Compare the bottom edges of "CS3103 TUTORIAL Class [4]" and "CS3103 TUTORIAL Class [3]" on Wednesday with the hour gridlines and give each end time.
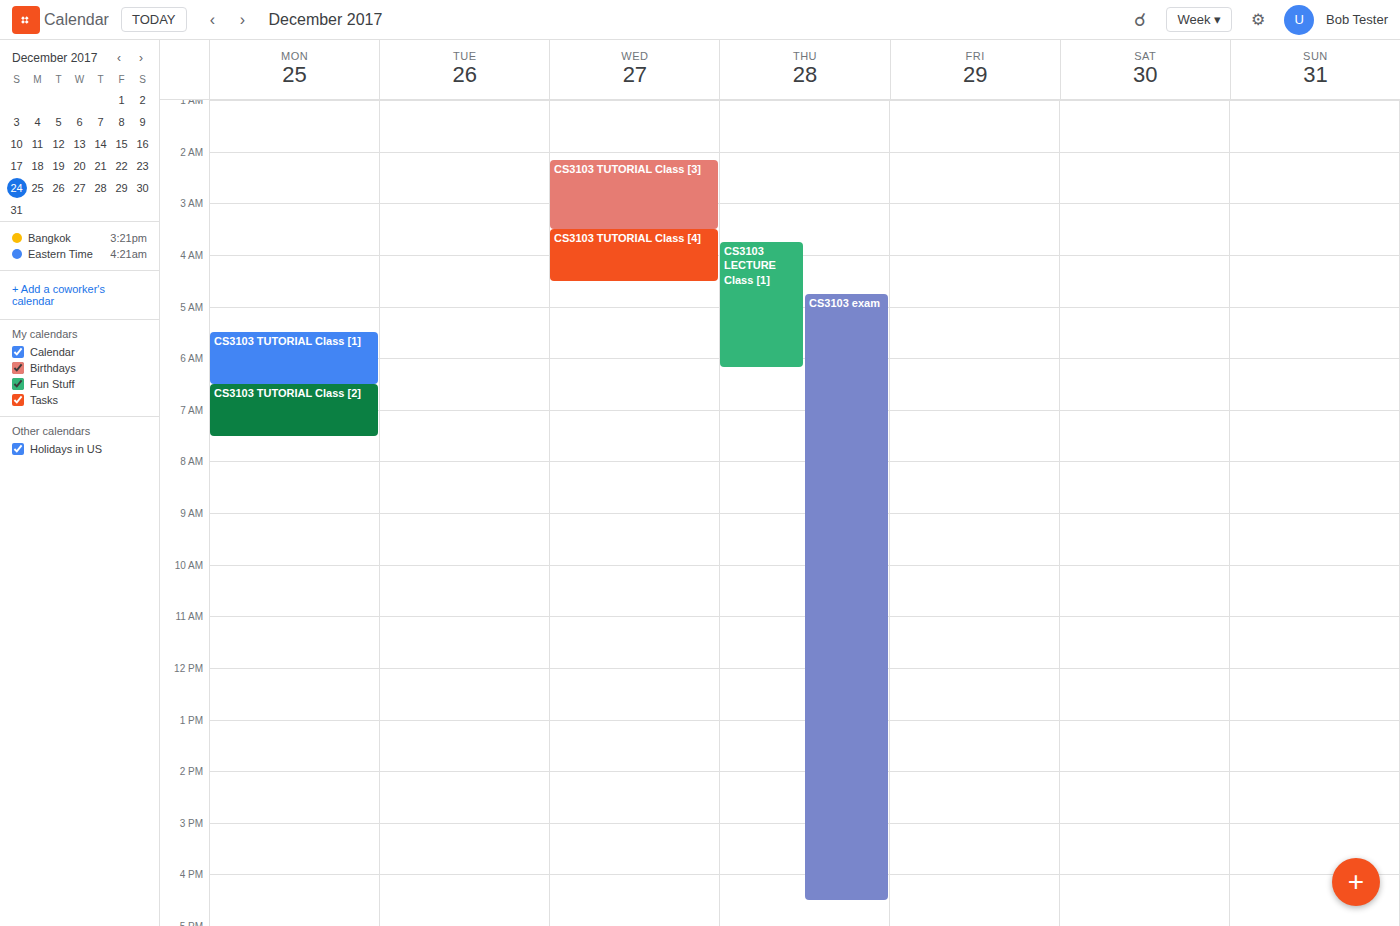
"CS3103 TUTORIAL Class [4]": 4:30 AM, halfway between the 4 AM and 5 AM lines. "CS3103 TUTORIAL Class [3]": 3:30 AM, halfway between the 3 AM and 4 AM lines.